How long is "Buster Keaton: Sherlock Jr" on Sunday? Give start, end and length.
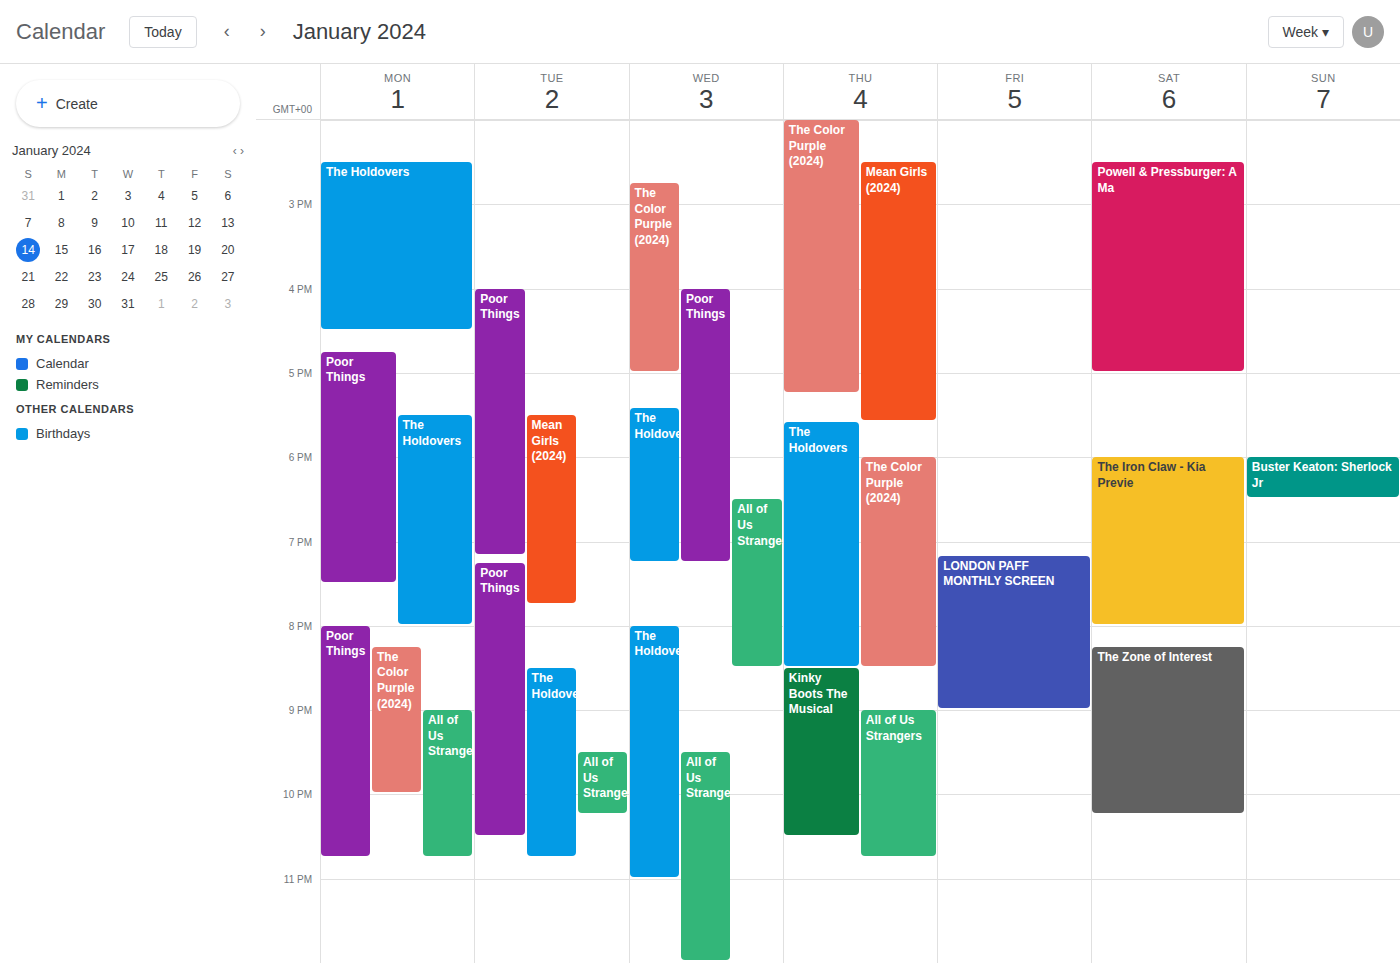
6:00 PM to 6:30 PM, 30 minutes